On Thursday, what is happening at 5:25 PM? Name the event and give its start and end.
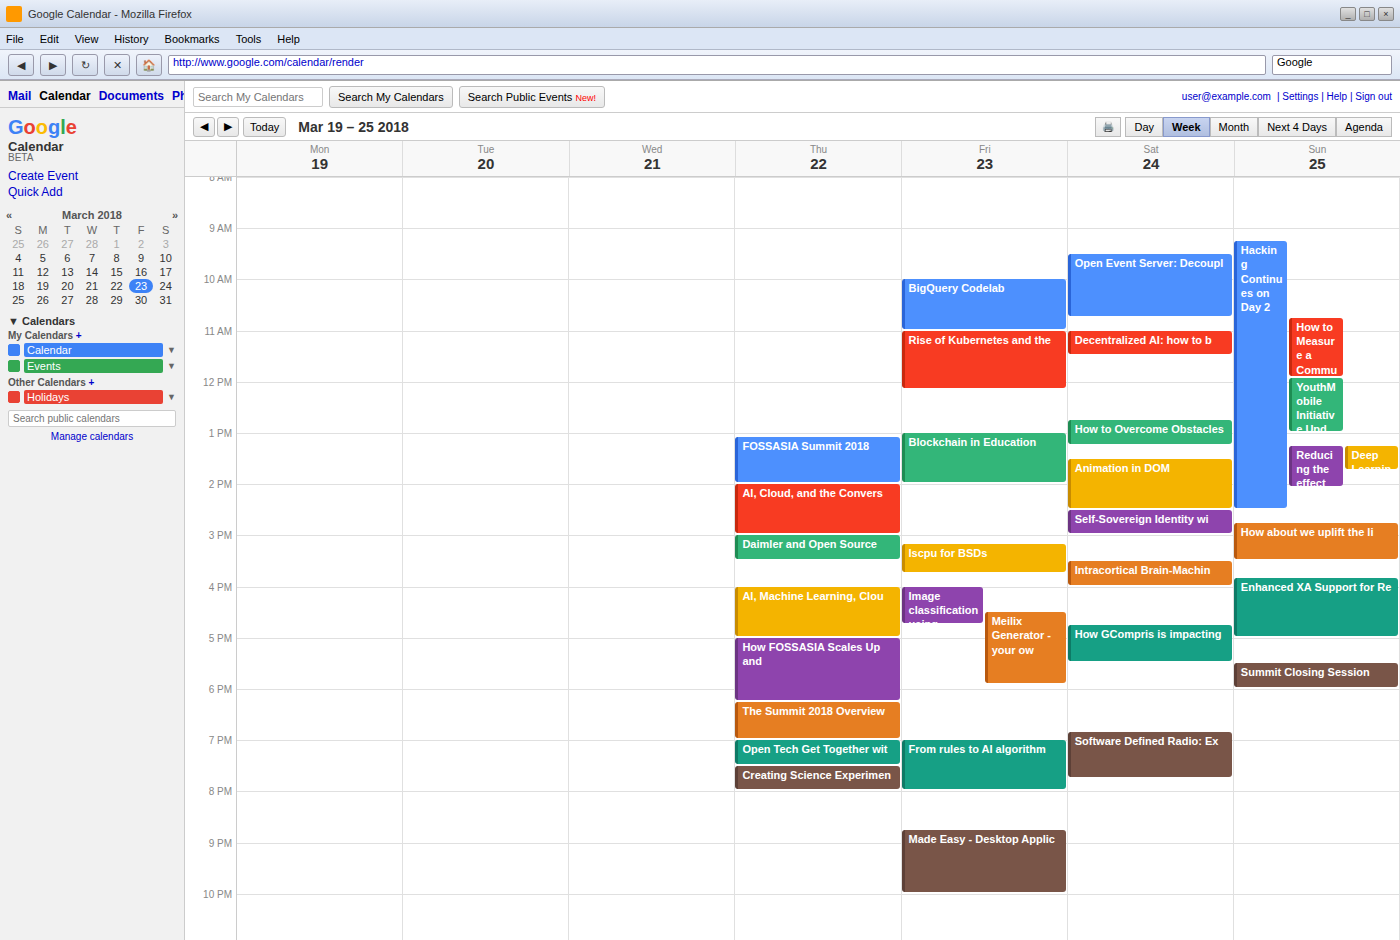
"How FOSSASIA Scales Up and", 5:00 PM to 6:15 PM